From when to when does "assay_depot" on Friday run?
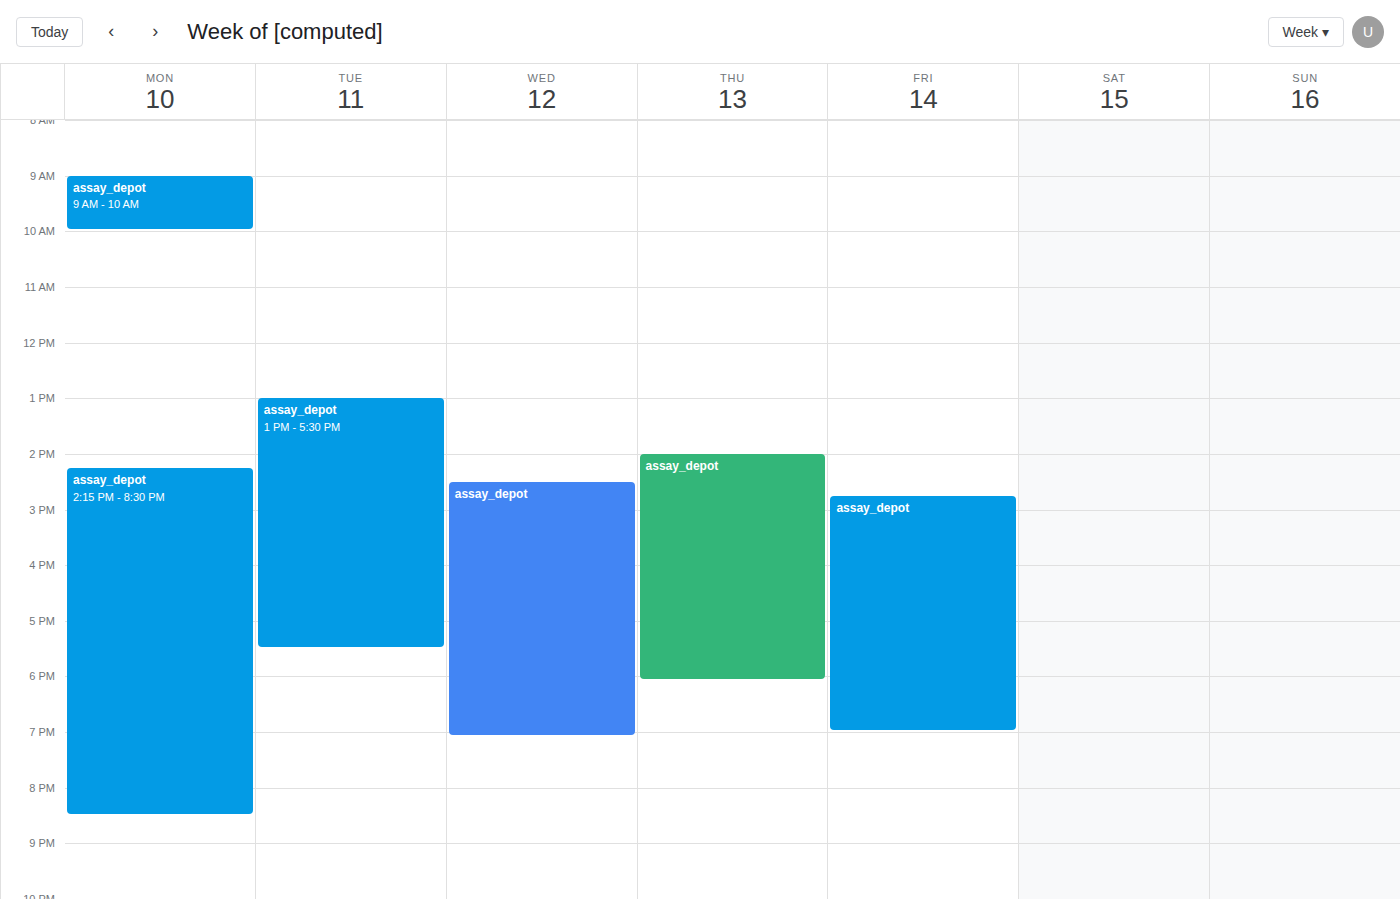
2:45 PM to 7:00 PM